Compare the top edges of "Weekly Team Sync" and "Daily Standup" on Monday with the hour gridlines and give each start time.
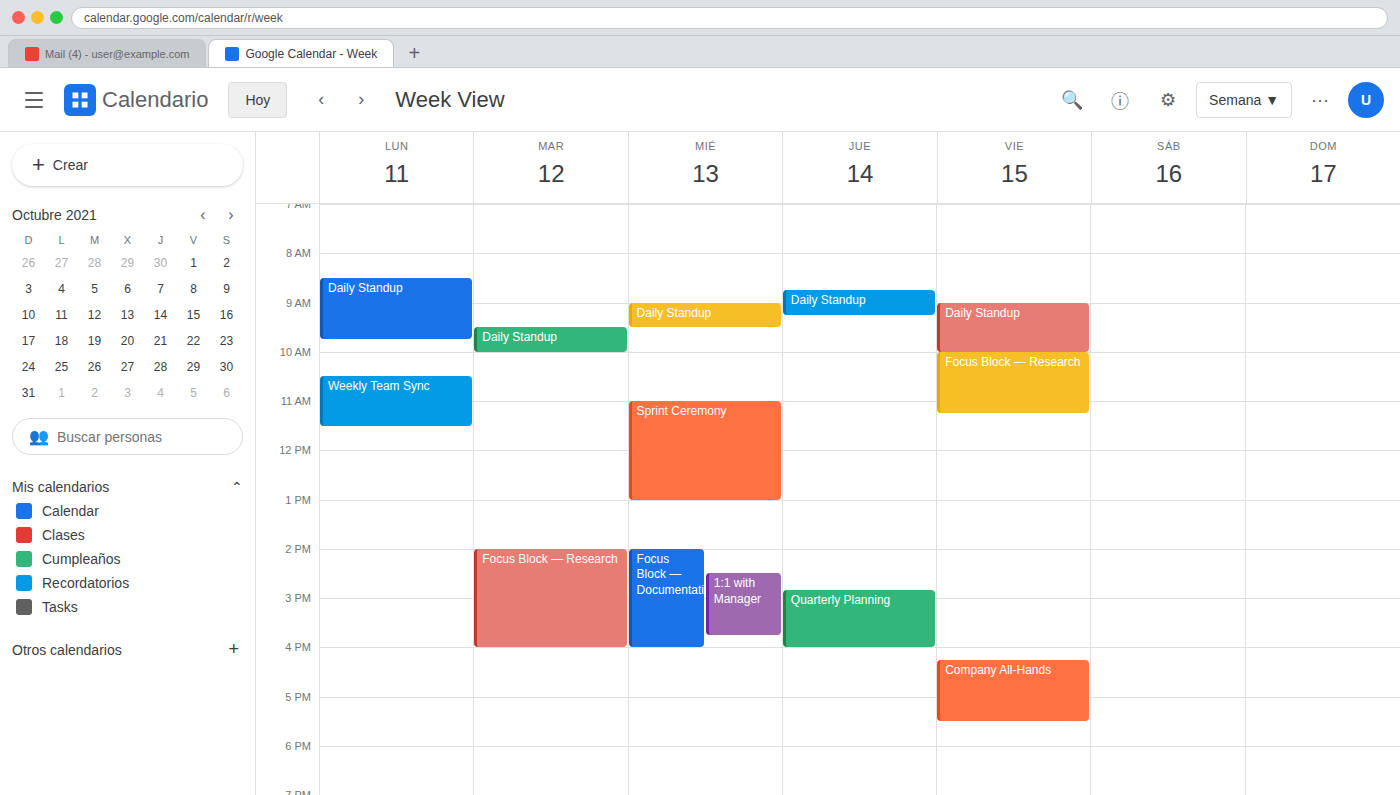
"Weekly Team Sync": 10:30, halfway between the 10:00 and 11:00 lines. "Daily Standup": 08:30, halfway between the 08:00 and 09:00 lines.